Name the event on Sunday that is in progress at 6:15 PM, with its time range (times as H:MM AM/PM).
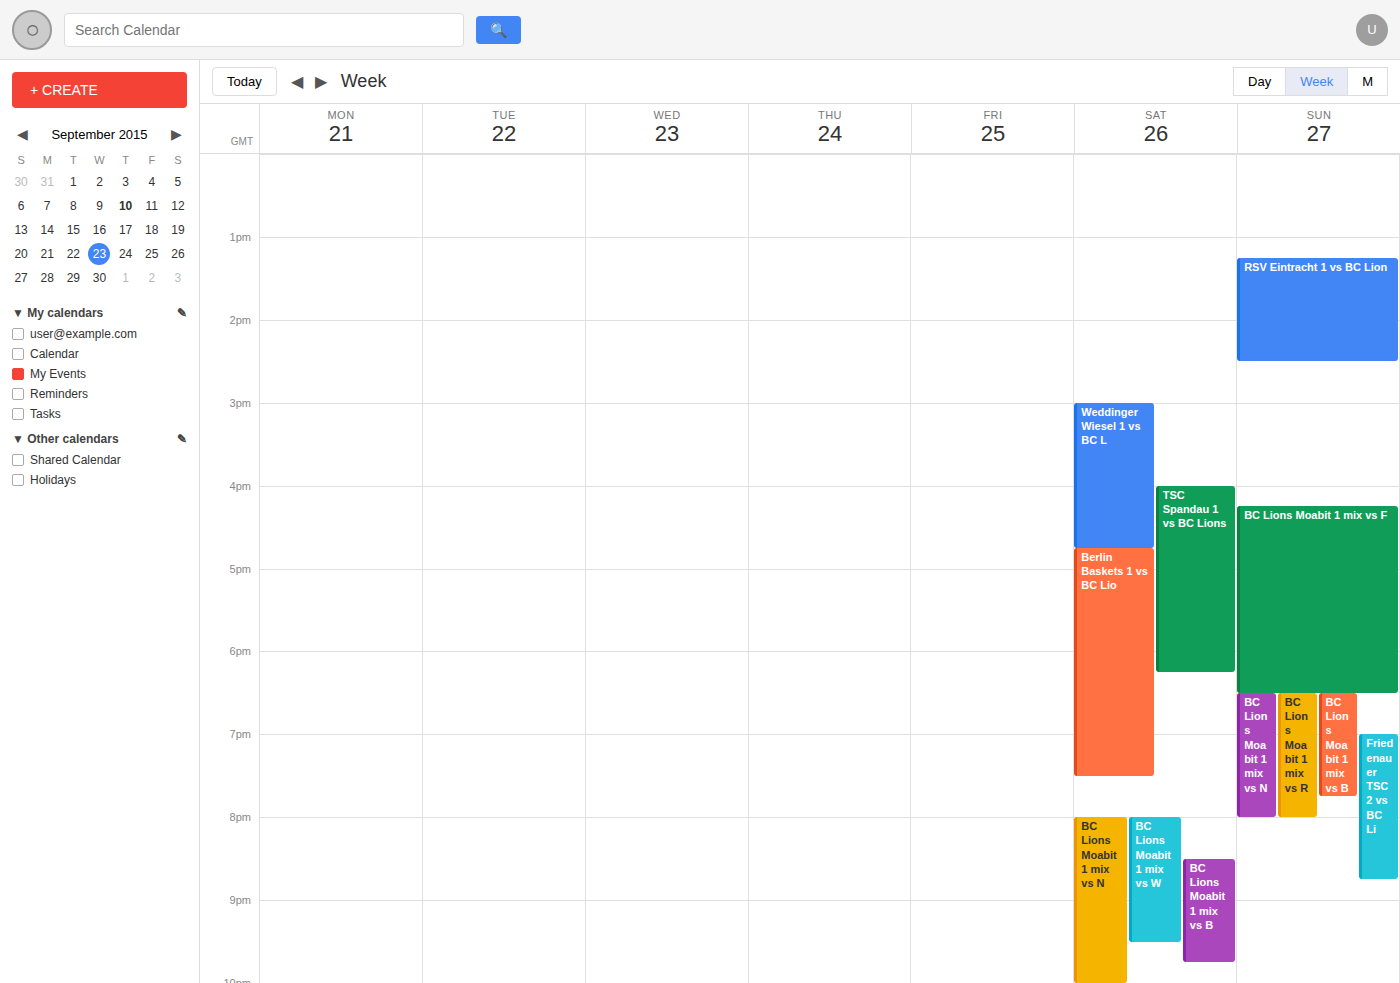
"BC Lions Moabit 1 mix vs F", 4:15 PM to 6:30 PM